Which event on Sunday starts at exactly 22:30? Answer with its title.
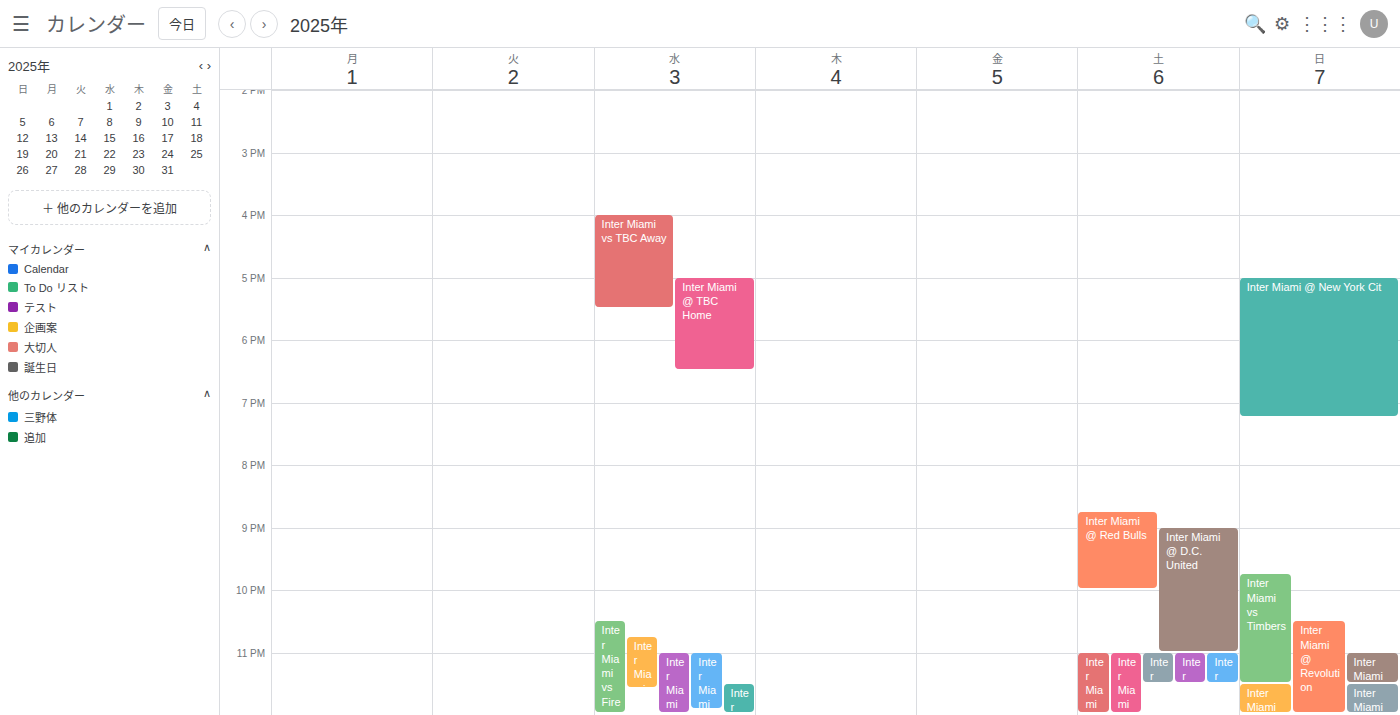
"Inter Miami @ Revolution"